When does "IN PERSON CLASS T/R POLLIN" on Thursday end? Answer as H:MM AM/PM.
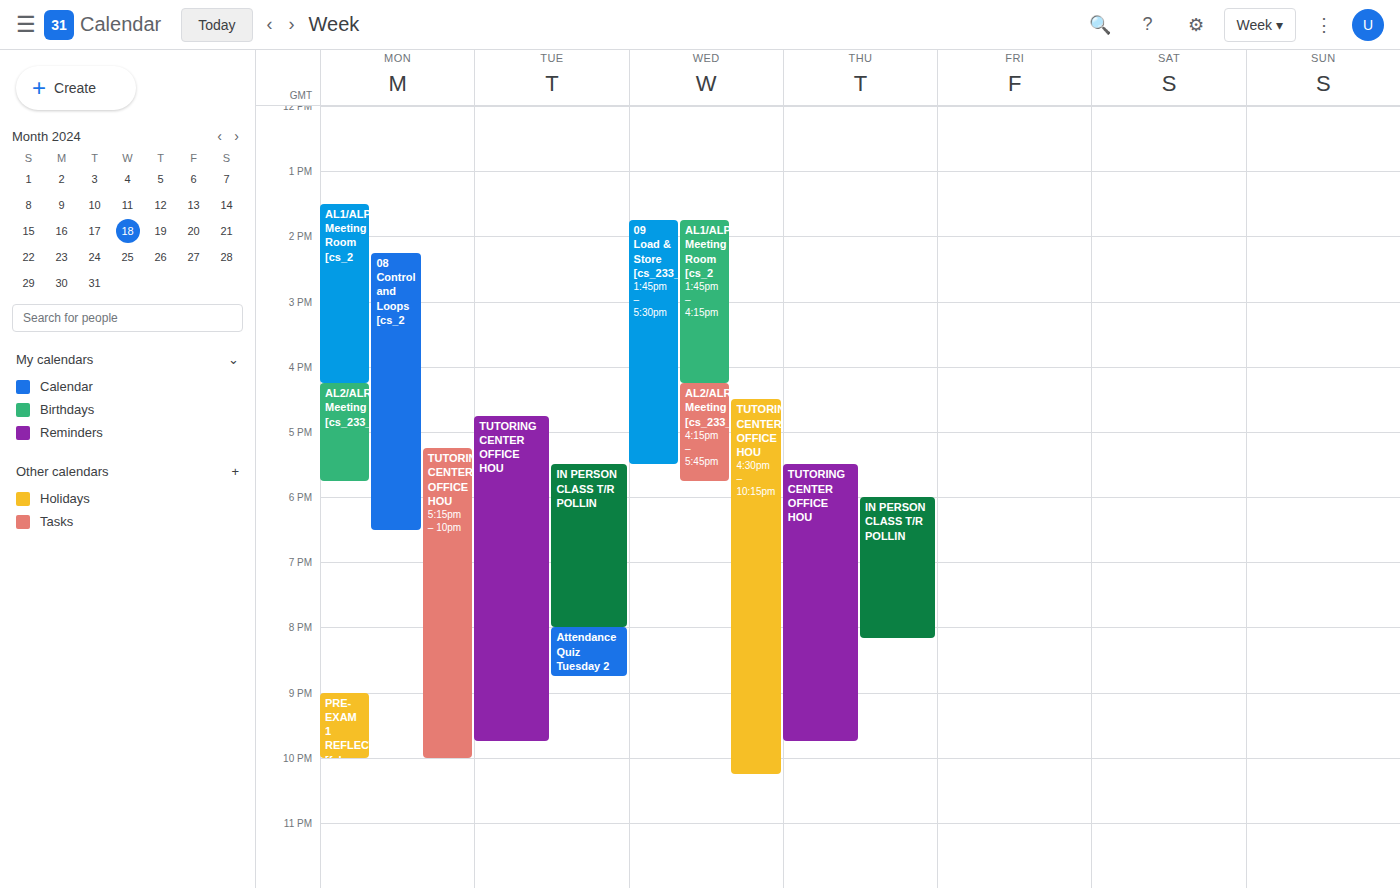
8:10 PM